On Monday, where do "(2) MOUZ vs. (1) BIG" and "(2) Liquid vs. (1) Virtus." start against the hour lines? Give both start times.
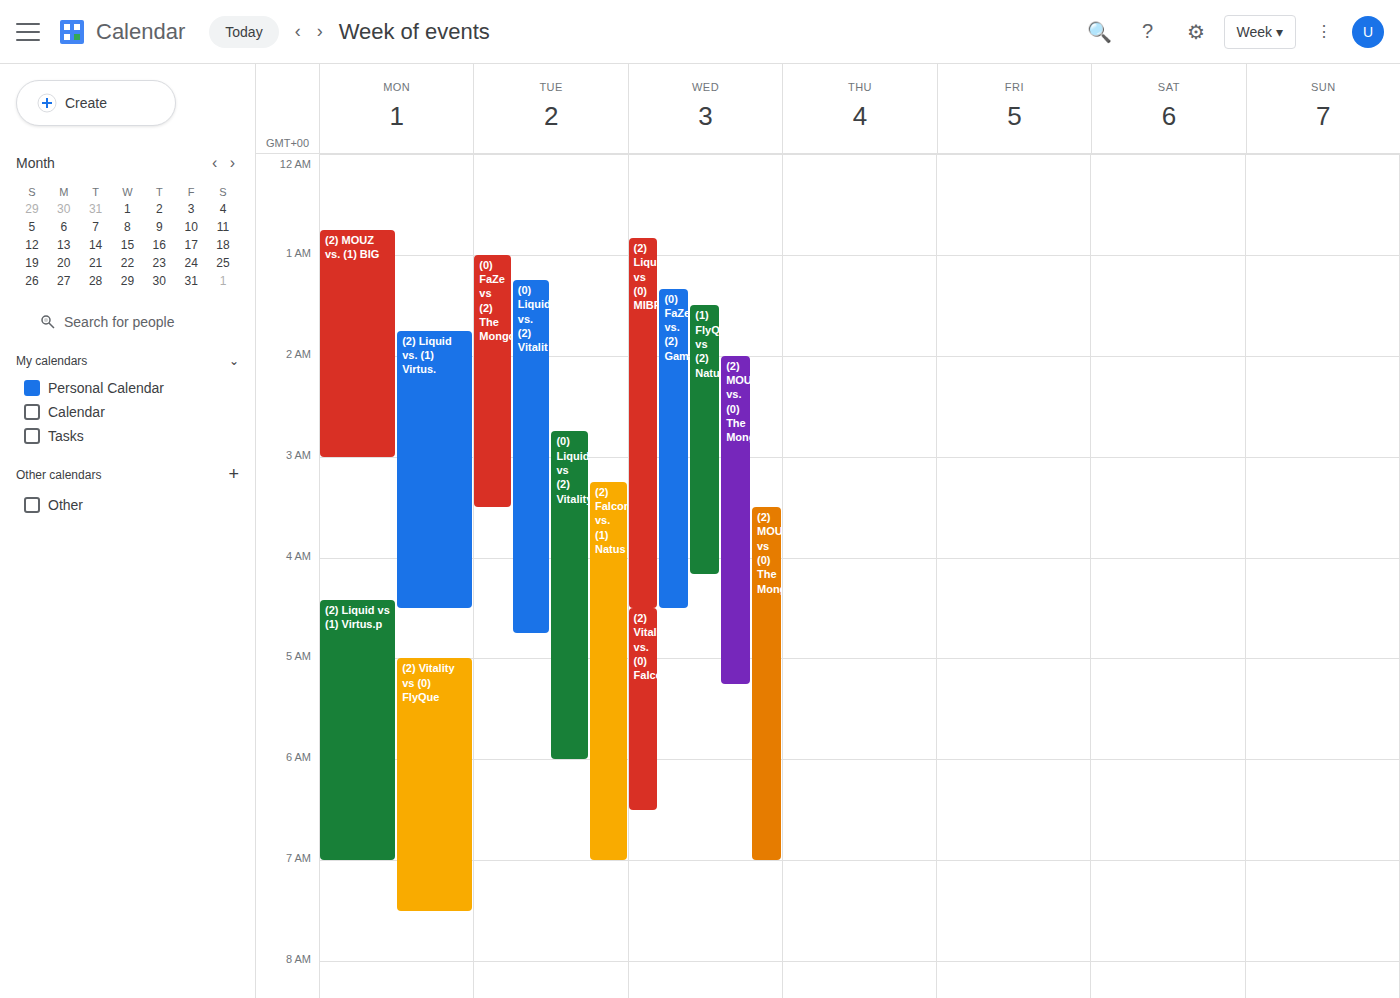
"(2) MOUZ vs. (1) BIG": 12:45 AM, neither: three quarters of the way from the 12 AM line to the 1 AM line. "(2) Liquid vs. (1) Virtus.": 1:45 AM, neither: three quarters of the way from the 1 AM line to the 2 AM line.